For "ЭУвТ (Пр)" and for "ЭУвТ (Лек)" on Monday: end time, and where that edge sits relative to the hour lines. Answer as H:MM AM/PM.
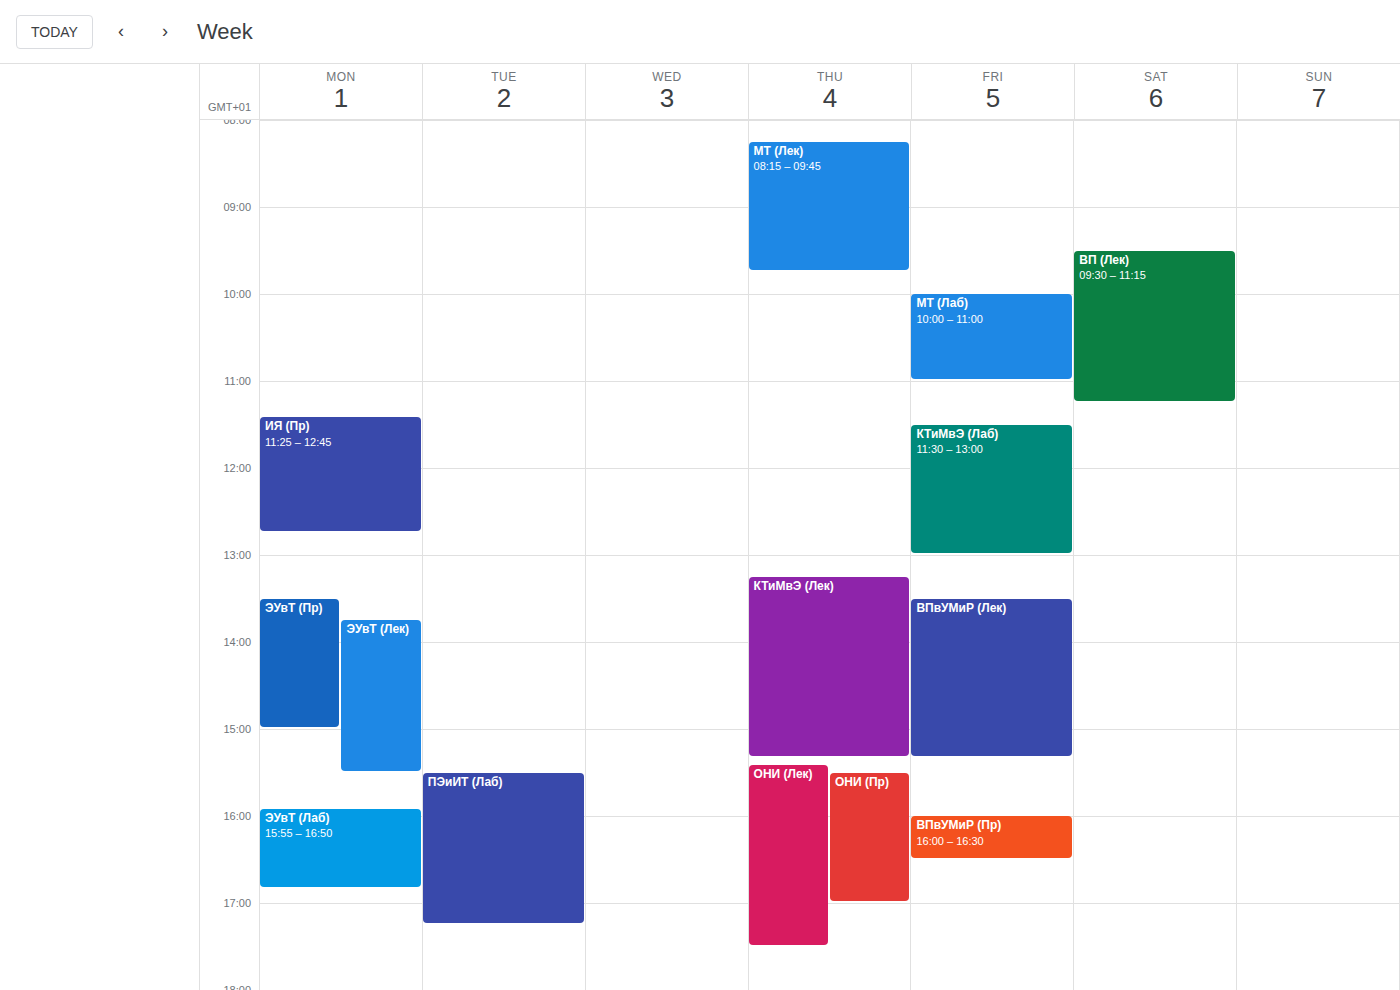
"ЭУвТ (Пр)": 3:00 PM, exactly on the 3 PM line. "ЭУвТ (Лек)": 3:30 PM, halfway between the 3 PM and 4 PM lines.